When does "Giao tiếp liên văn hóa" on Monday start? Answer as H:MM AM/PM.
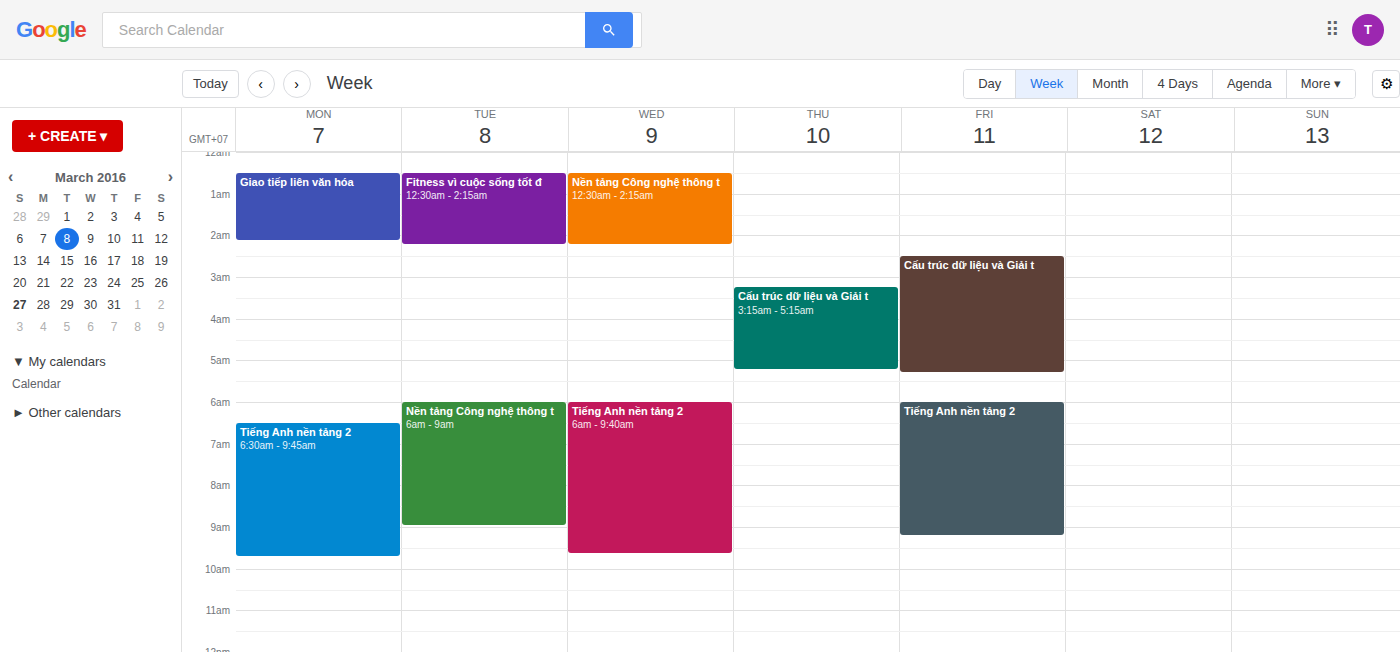
12:30 AM